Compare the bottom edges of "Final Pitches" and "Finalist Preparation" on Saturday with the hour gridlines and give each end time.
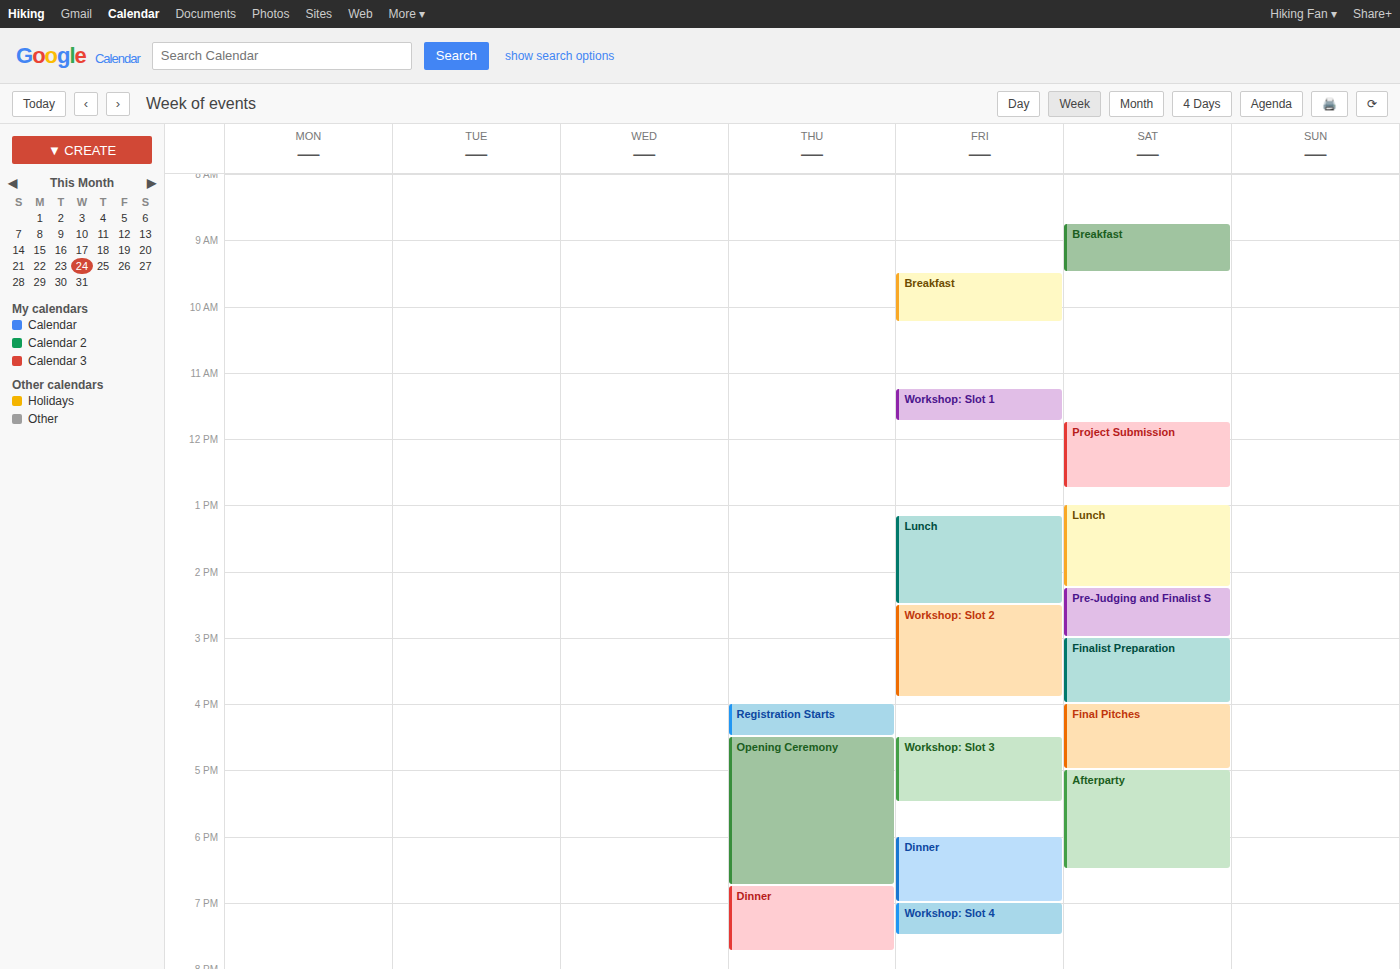
"Final Pitches": 5:00 PM, exactly on the 5 PM line. "Finalist Preparation": 4:00 PM, exactly on the 4 PM line.